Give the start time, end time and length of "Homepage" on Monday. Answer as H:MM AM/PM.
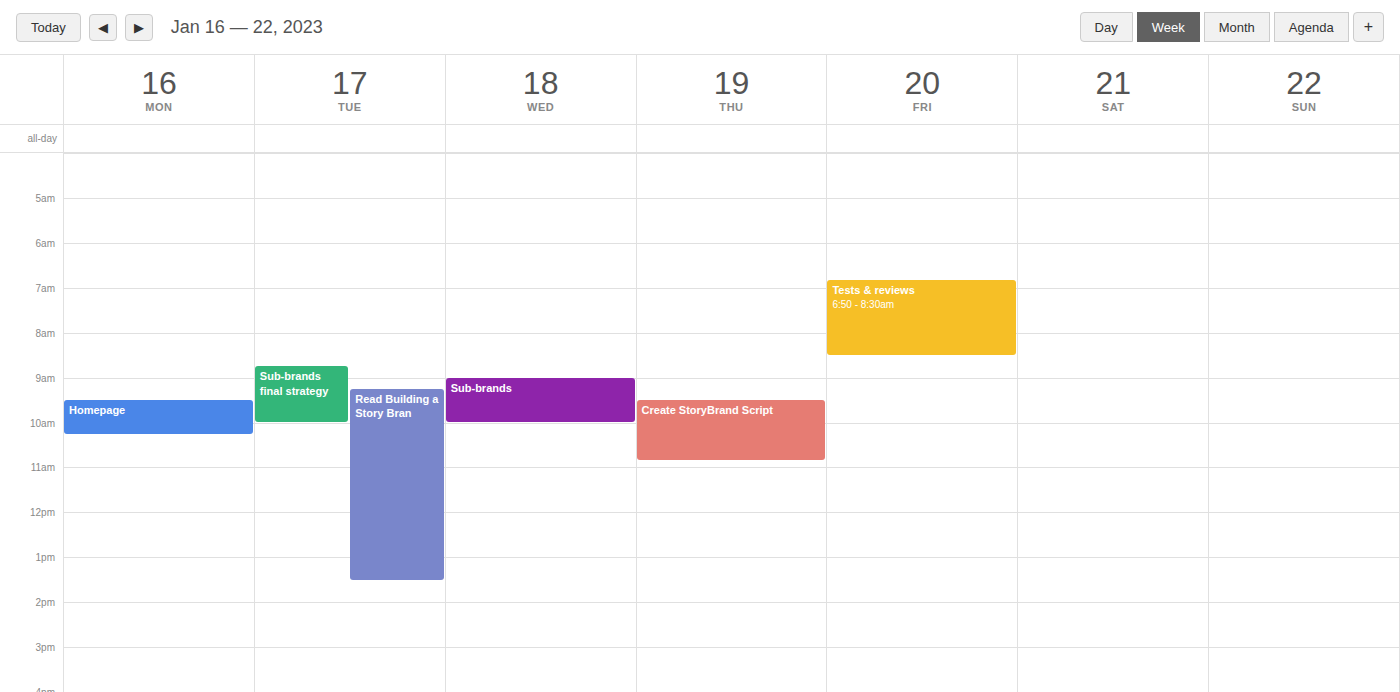
9:30 AM to 10:15 AM, 45 minutes